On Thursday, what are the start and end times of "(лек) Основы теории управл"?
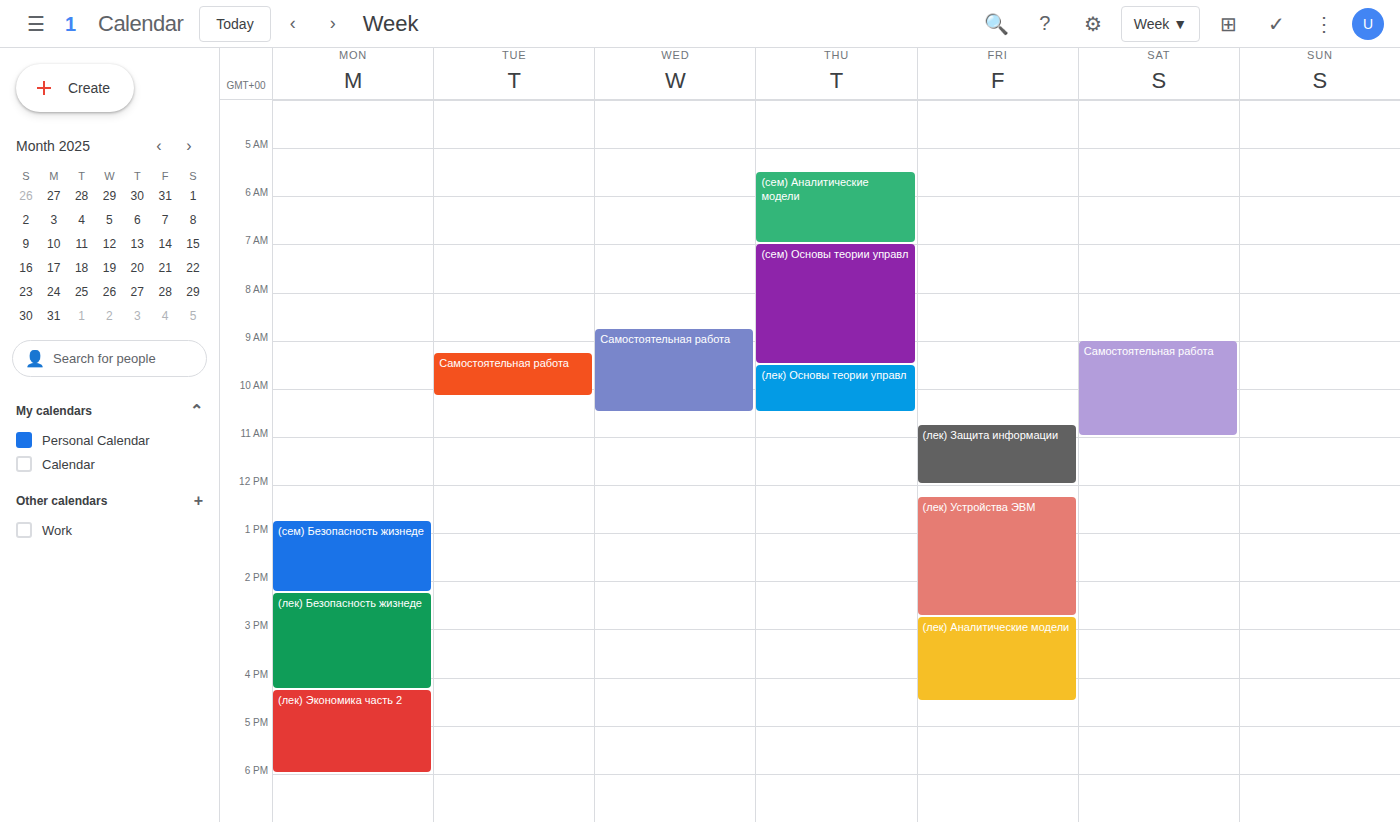
9:30 AM to 10:30 AM